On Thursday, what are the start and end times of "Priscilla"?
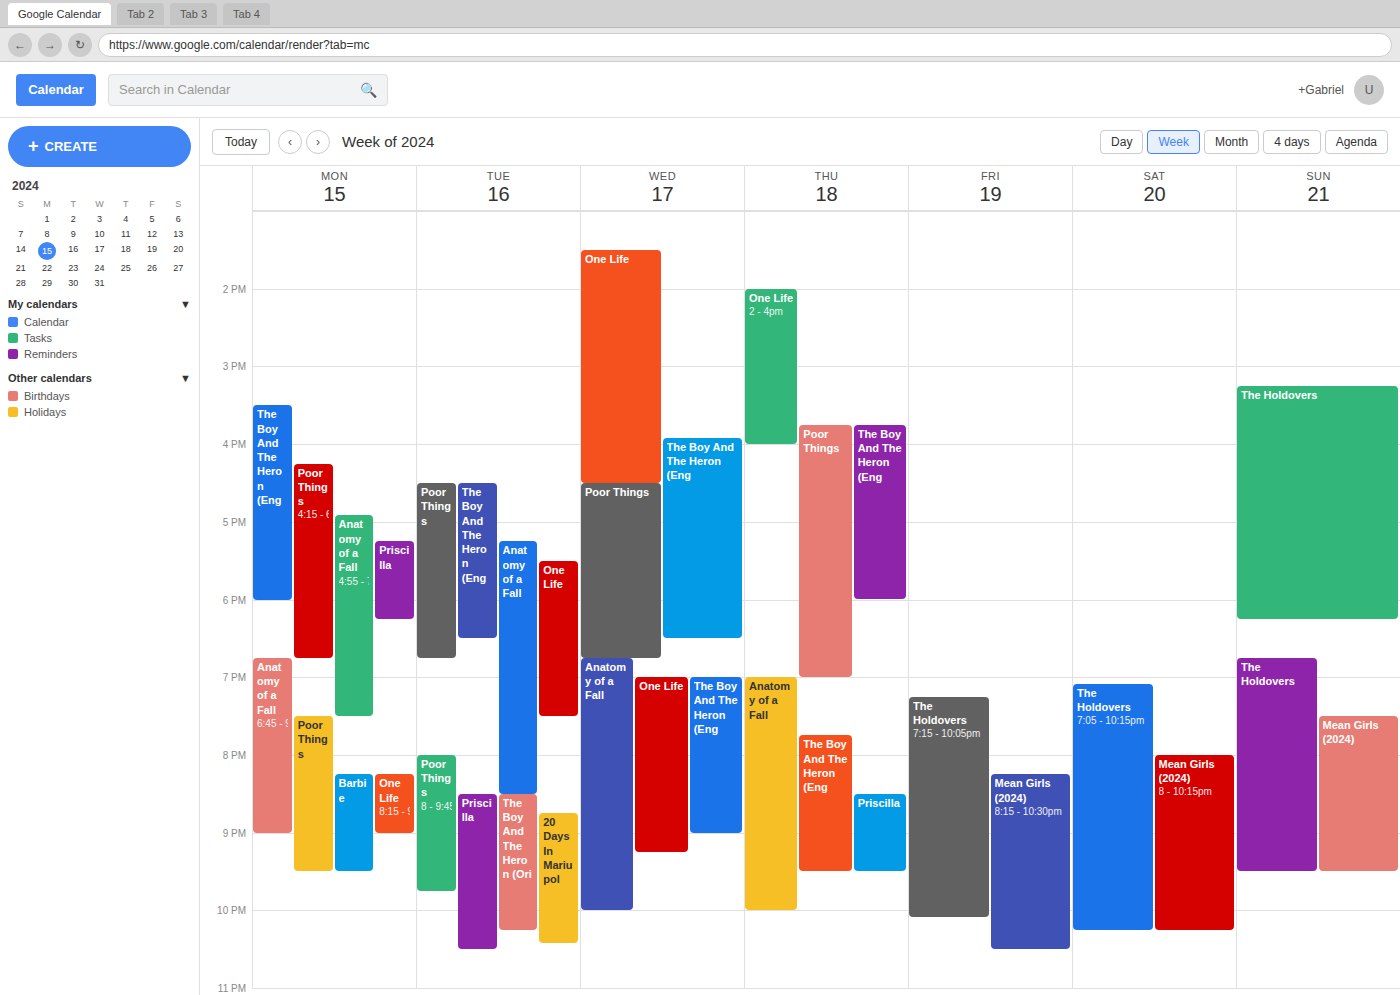
8:30 PM to 9:30 PM